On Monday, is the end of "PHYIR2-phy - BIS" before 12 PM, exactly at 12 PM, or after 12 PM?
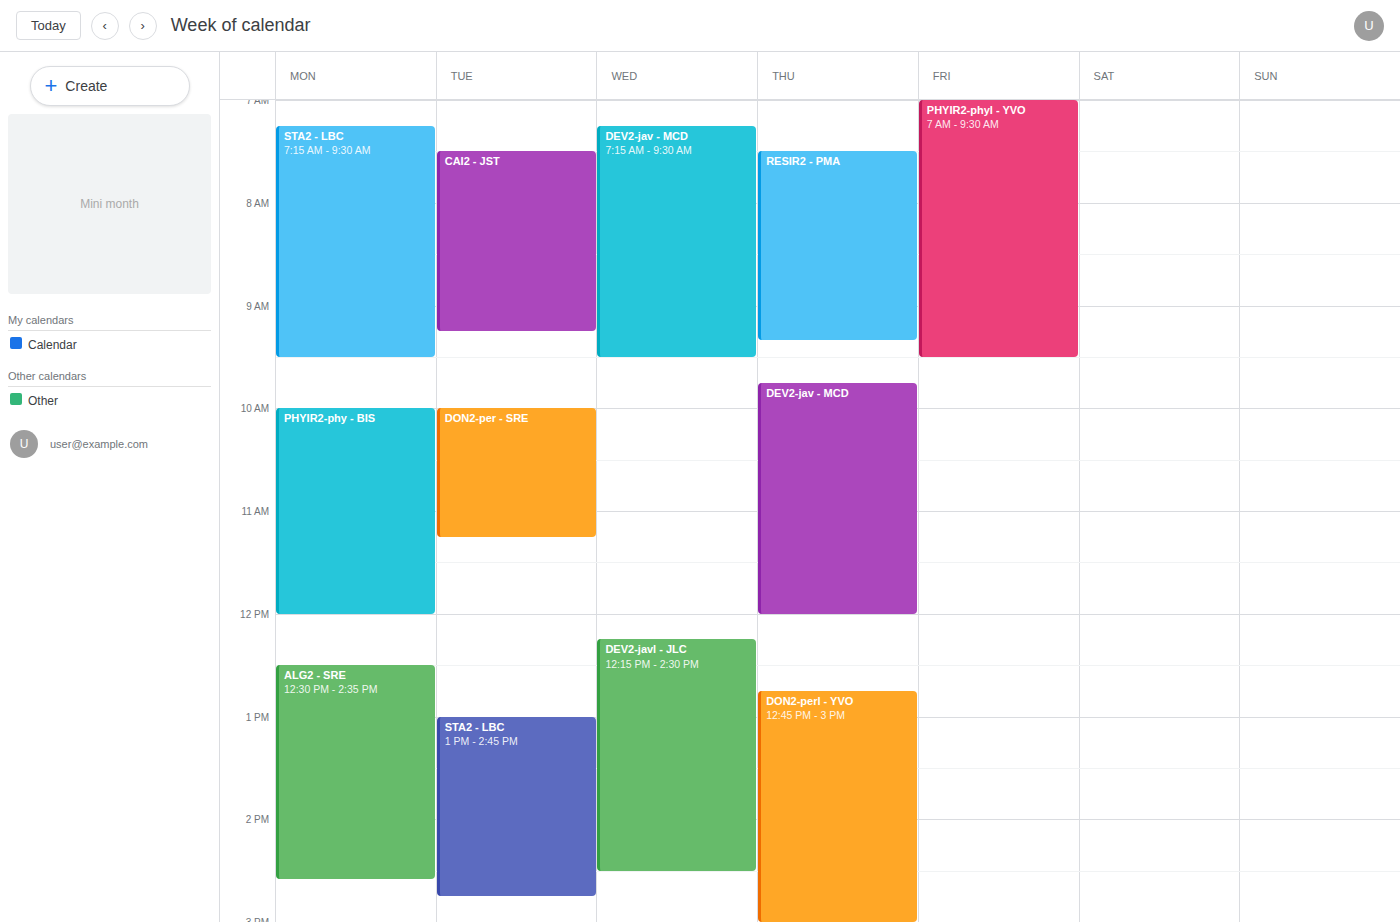
12:00 PM -- exactly at 12 PM, on the 12 PM line.